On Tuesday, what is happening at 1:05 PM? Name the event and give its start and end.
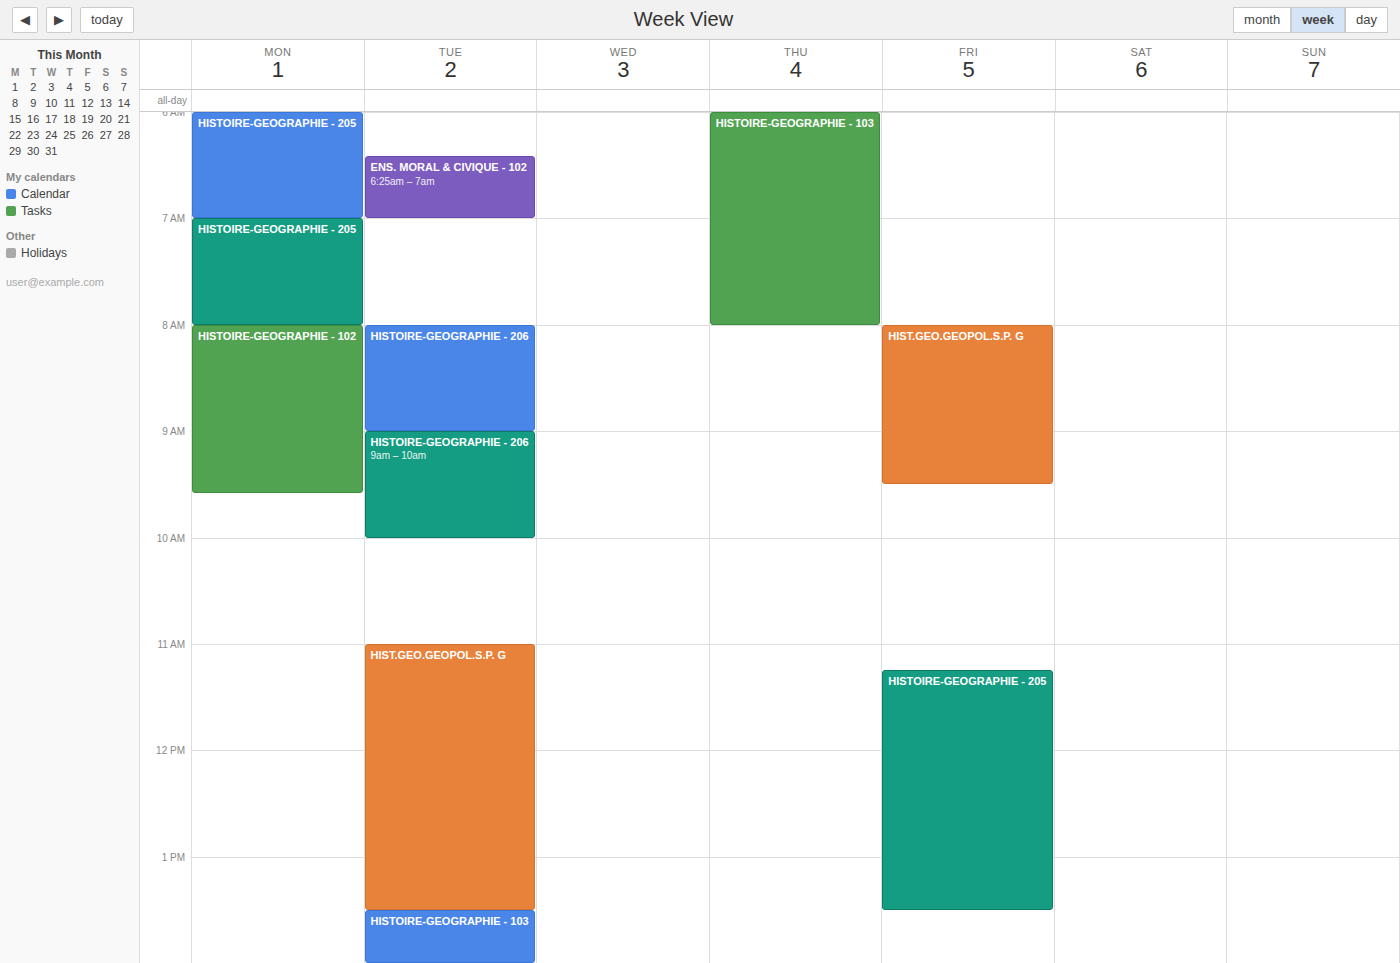
"HIST.GEO.GEOPOL.S.P. G", 11:00 AM to 1:30 PM